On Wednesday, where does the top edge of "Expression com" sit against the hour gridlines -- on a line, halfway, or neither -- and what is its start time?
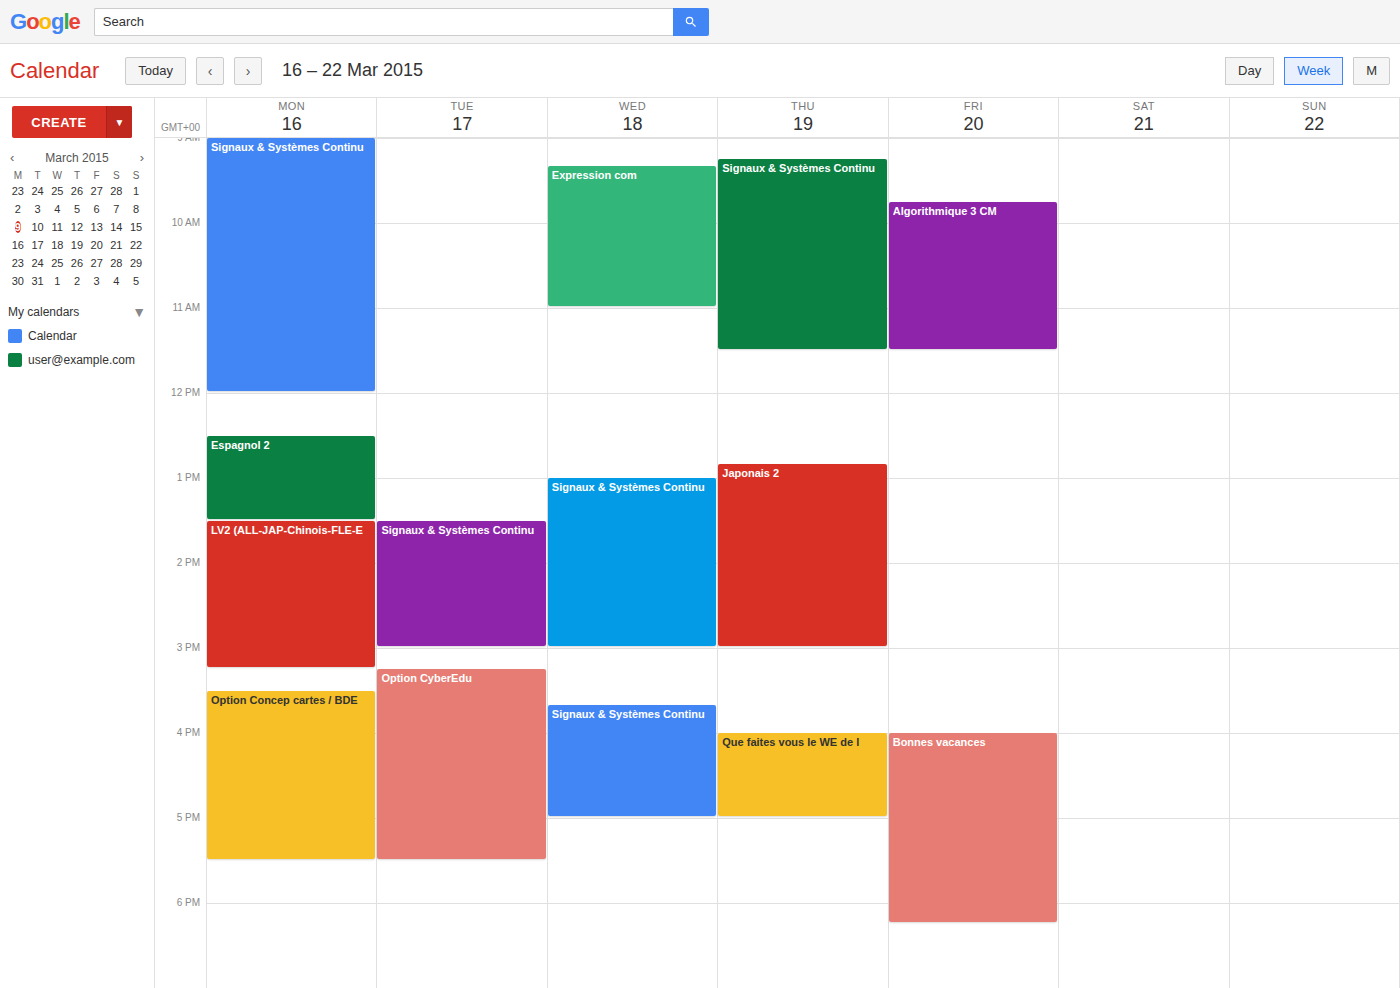
9:20 AM -- neither: 20 minutes below the 9 AM line and 40 minutes above the 10 AM line.